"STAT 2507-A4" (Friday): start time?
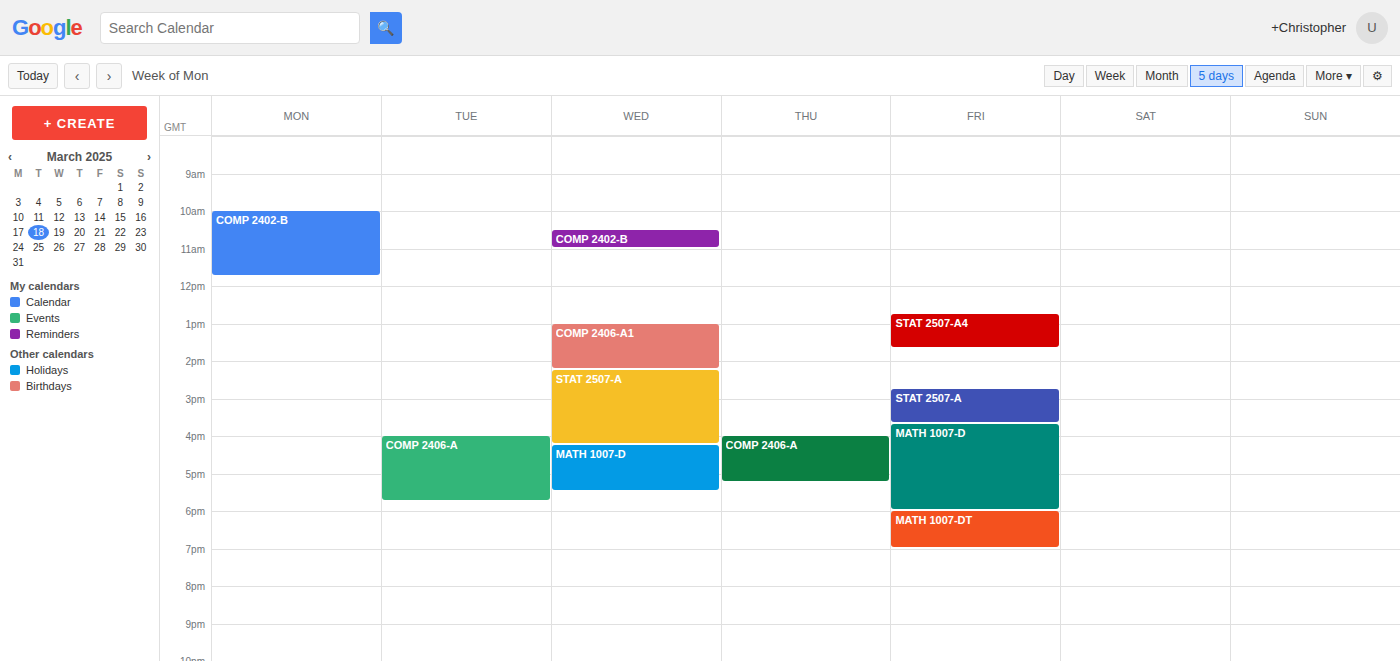
12:45 PM